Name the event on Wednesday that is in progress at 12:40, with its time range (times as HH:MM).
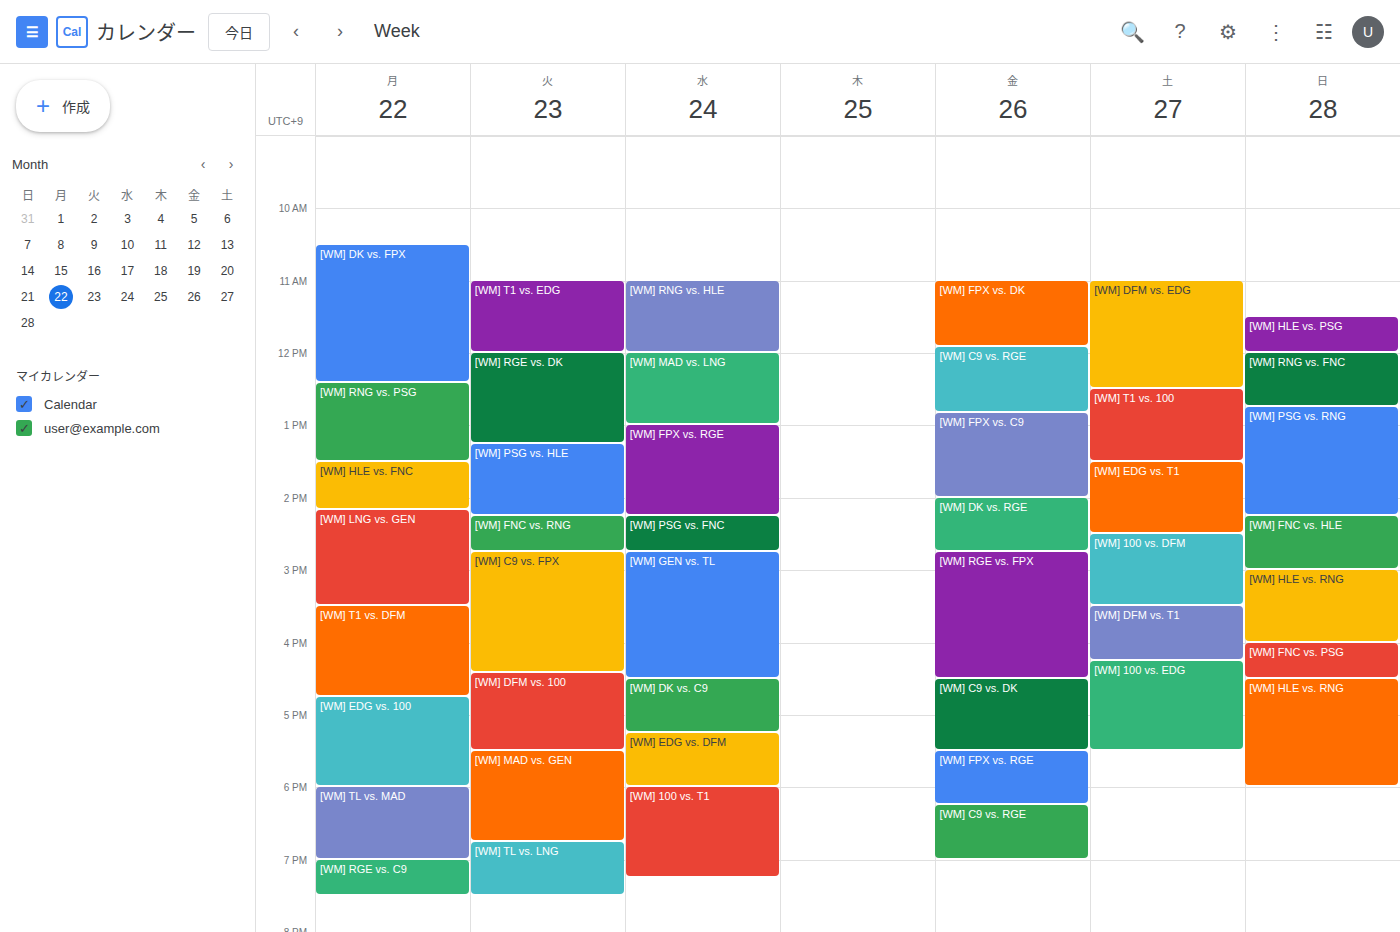
"[WM] MAD vs. LNG", 12:00 to 13:00